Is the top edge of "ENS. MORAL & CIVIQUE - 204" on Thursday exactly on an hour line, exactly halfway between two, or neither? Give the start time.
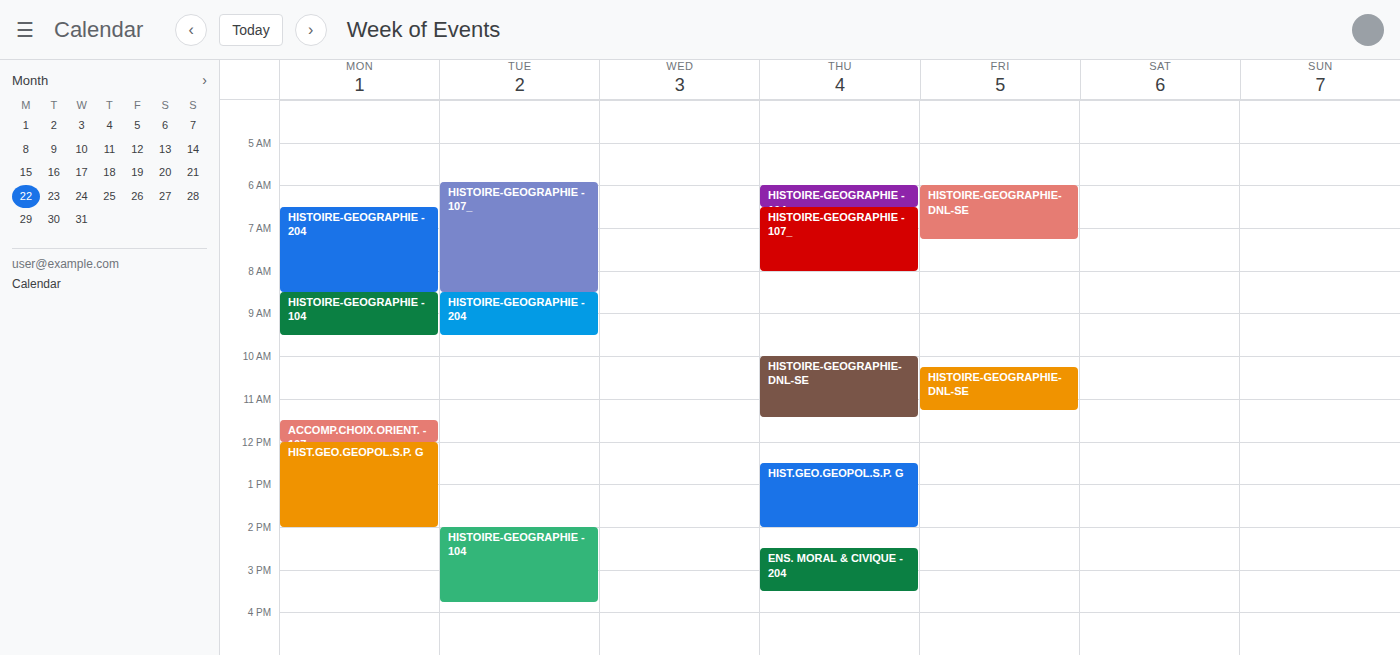
2:30 PM -- halfway between the 2 PM and 3 PM lines.